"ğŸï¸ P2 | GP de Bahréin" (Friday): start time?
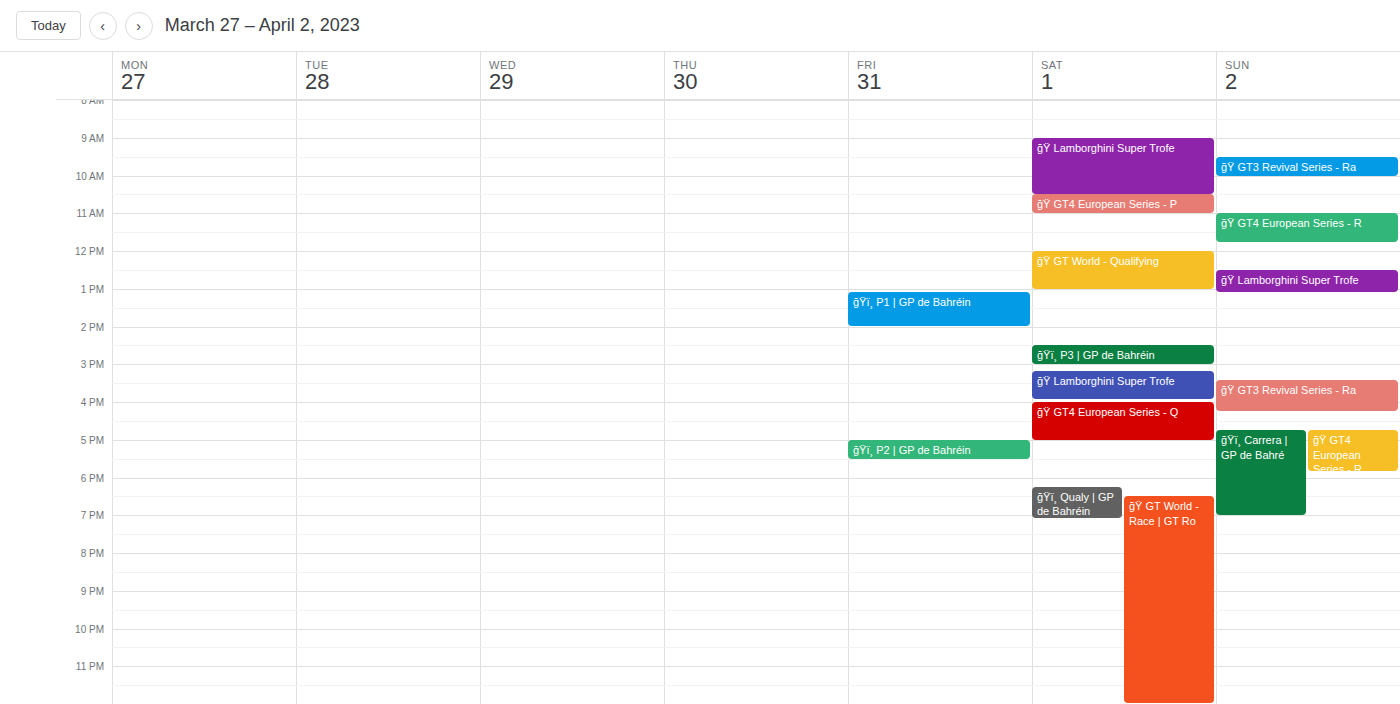
5:00 PM